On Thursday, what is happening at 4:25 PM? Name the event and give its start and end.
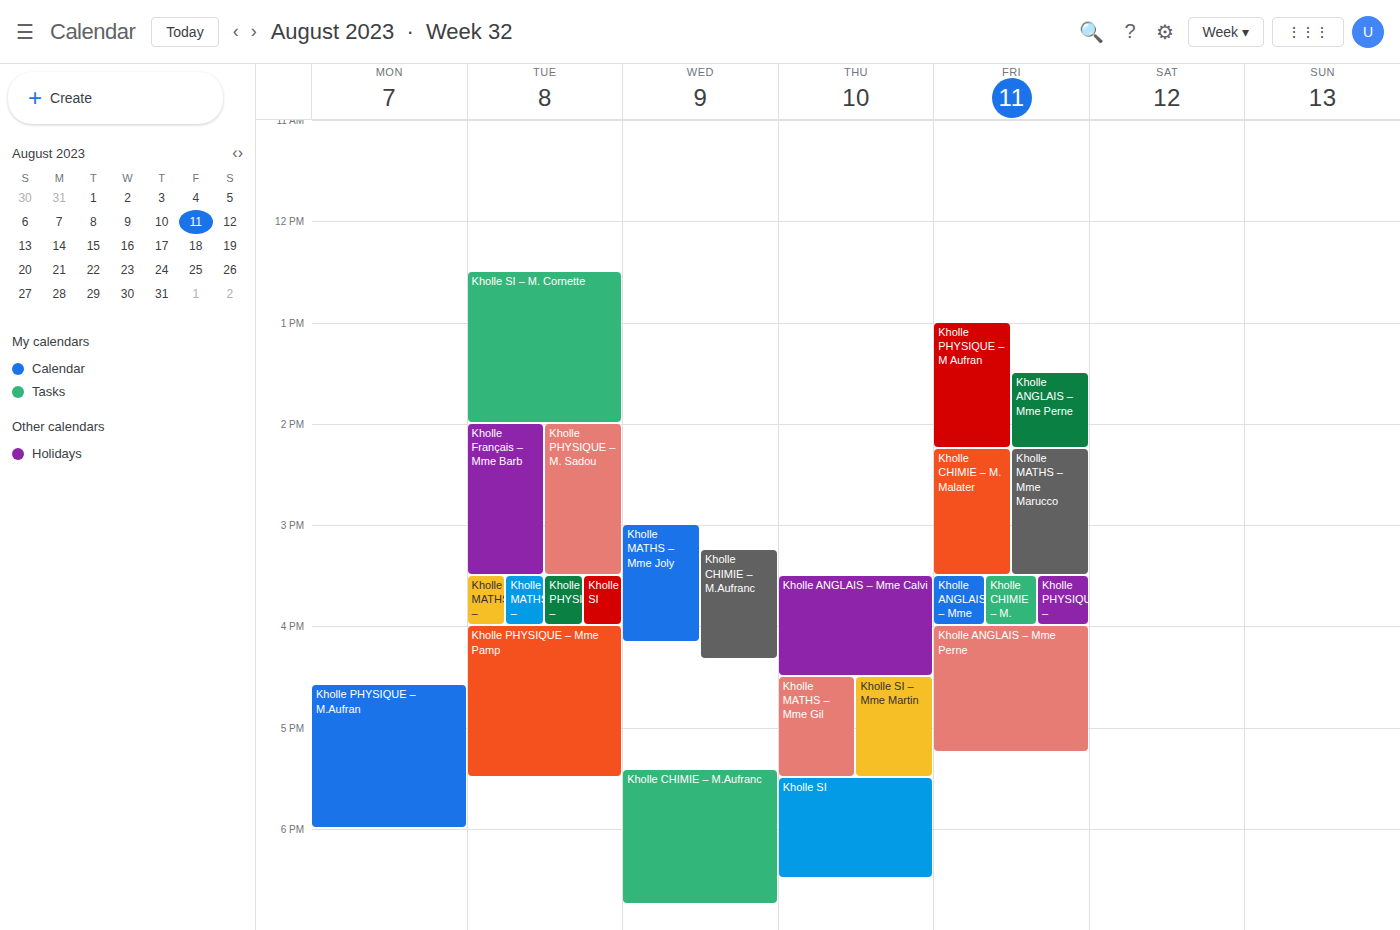
"Kholle ANGLAIS – Mme Calvi", 3:30 PM to 4:30 PM